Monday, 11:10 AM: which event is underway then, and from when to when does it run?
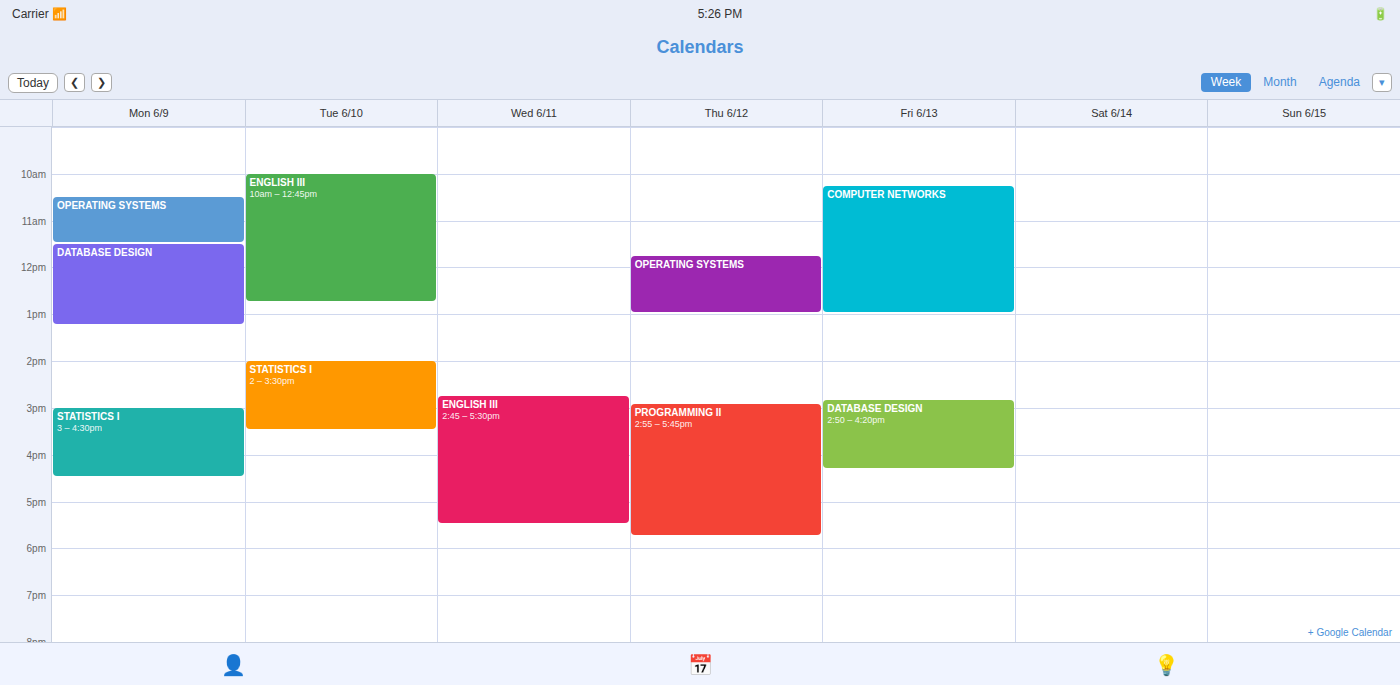
"OPERATING SYSTEMS", 10:30 AM to 11:30 AM